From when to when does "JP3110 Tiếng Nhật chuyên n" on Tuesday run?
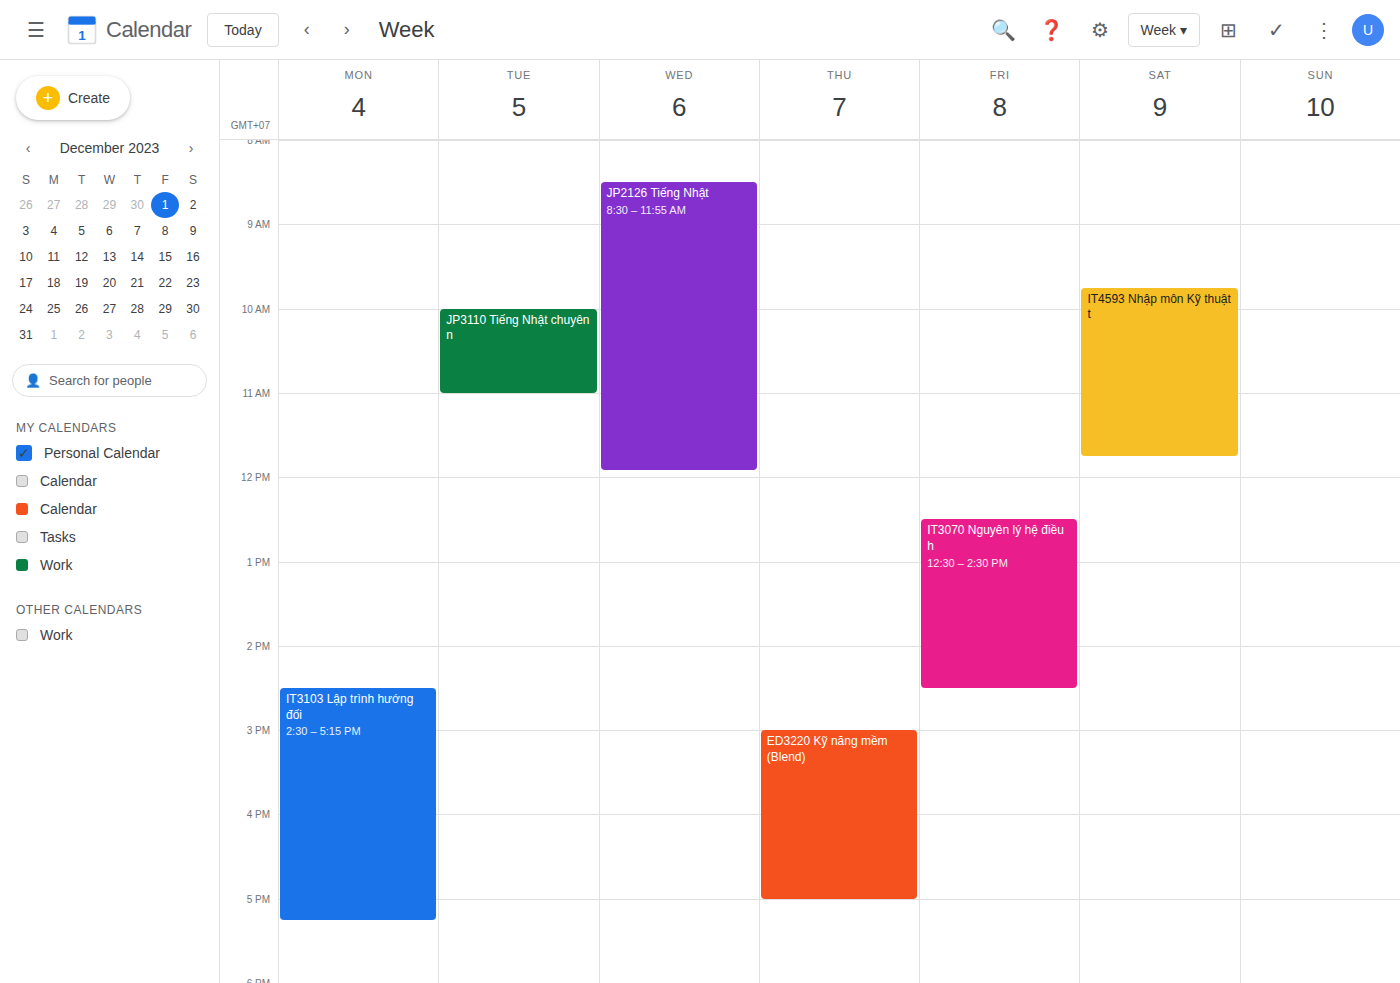
10:00 AM to 11:00 AM